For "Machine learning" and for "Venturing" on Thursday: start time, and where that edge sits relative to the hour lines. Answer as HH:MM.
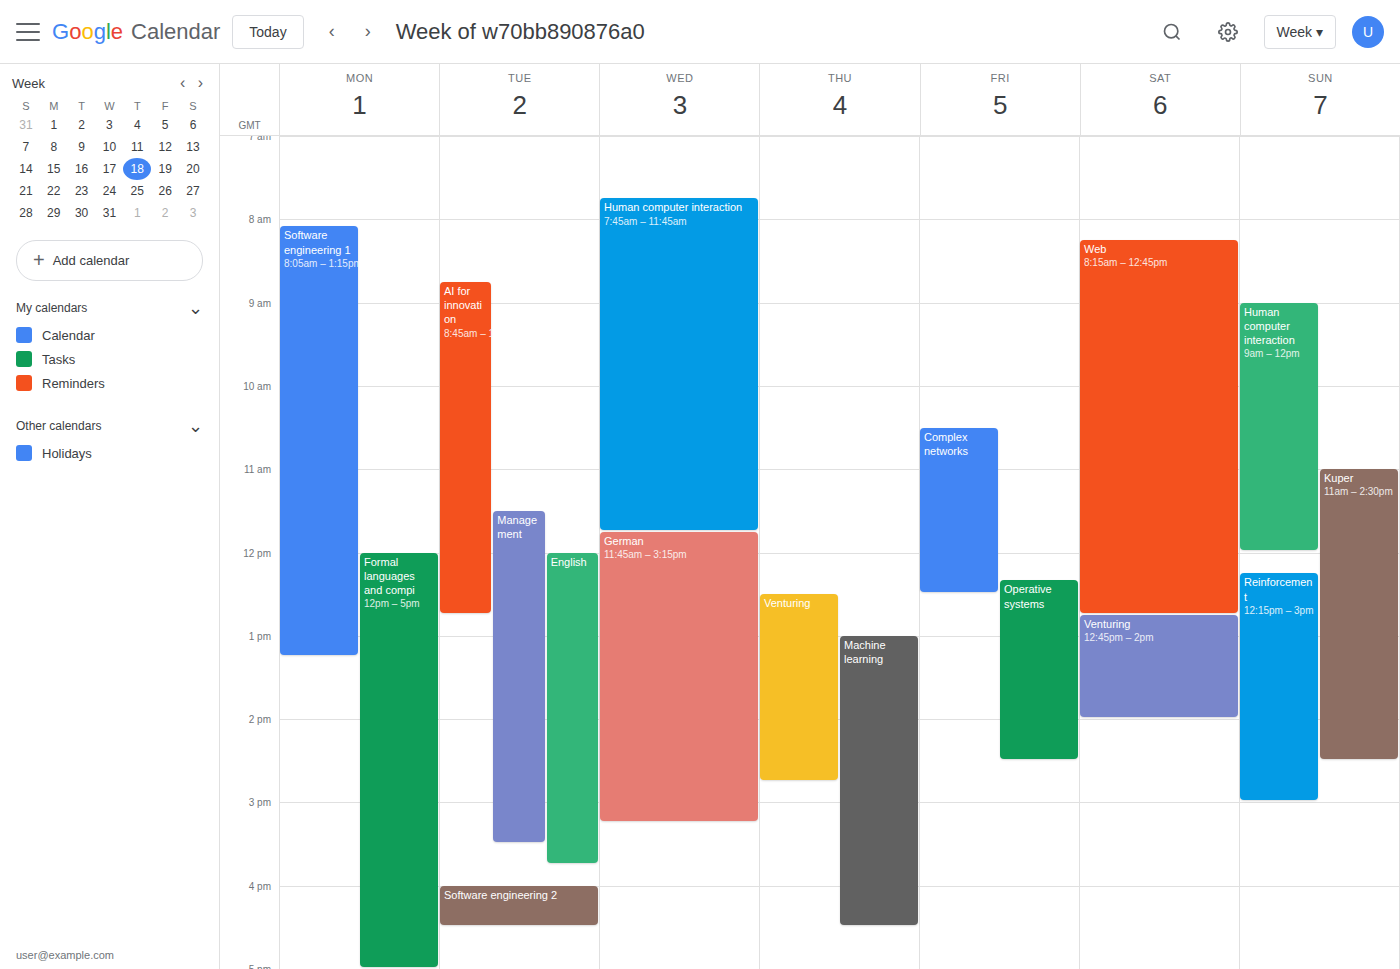
"Machine learning": 13:00, exactly on the 13:00 line. "Venturing": 12:30, halfway between the 12:00 and 13:00 lines.